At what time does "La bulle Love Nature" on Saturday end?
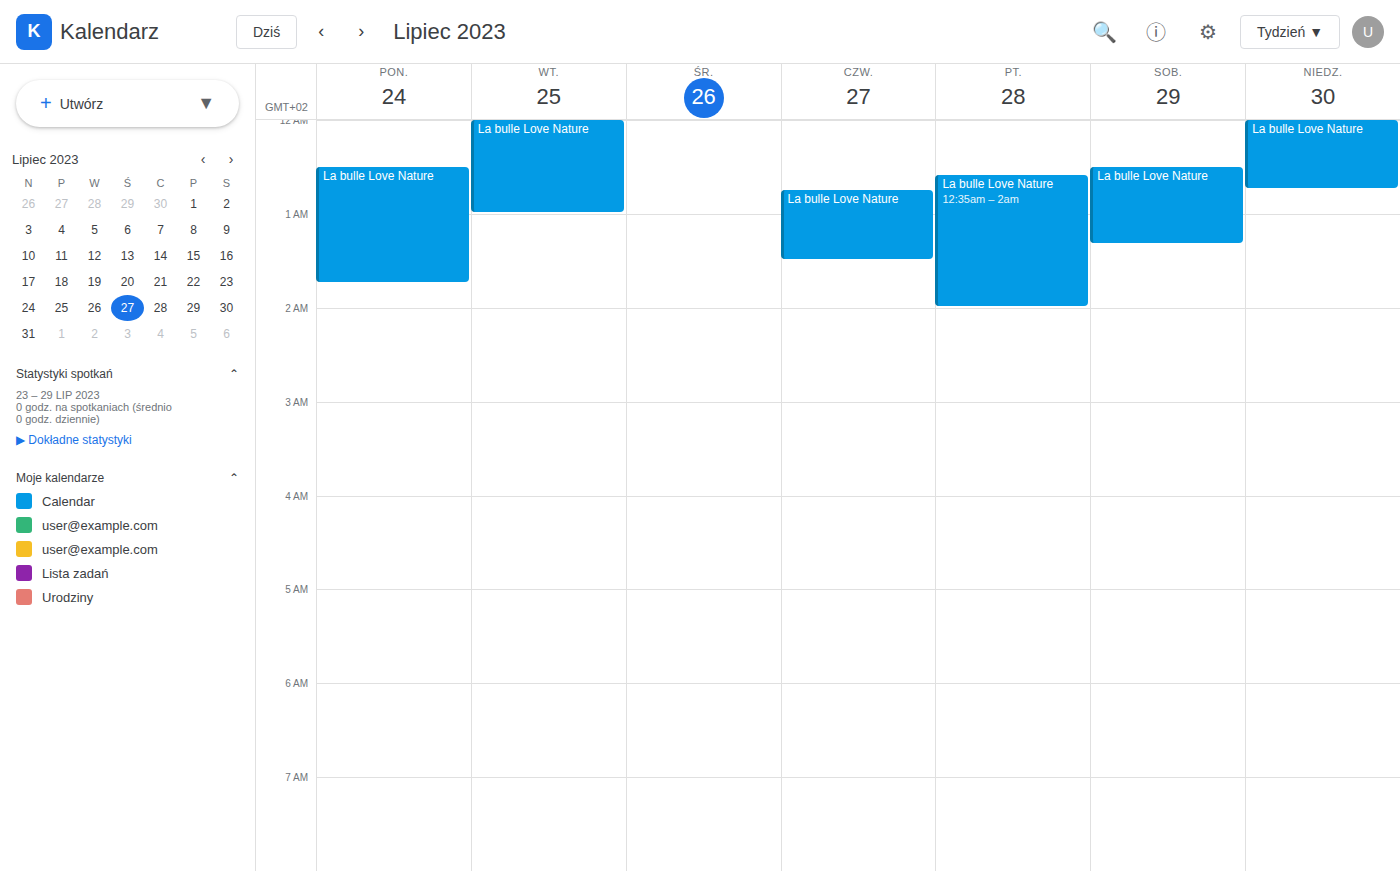
01:20